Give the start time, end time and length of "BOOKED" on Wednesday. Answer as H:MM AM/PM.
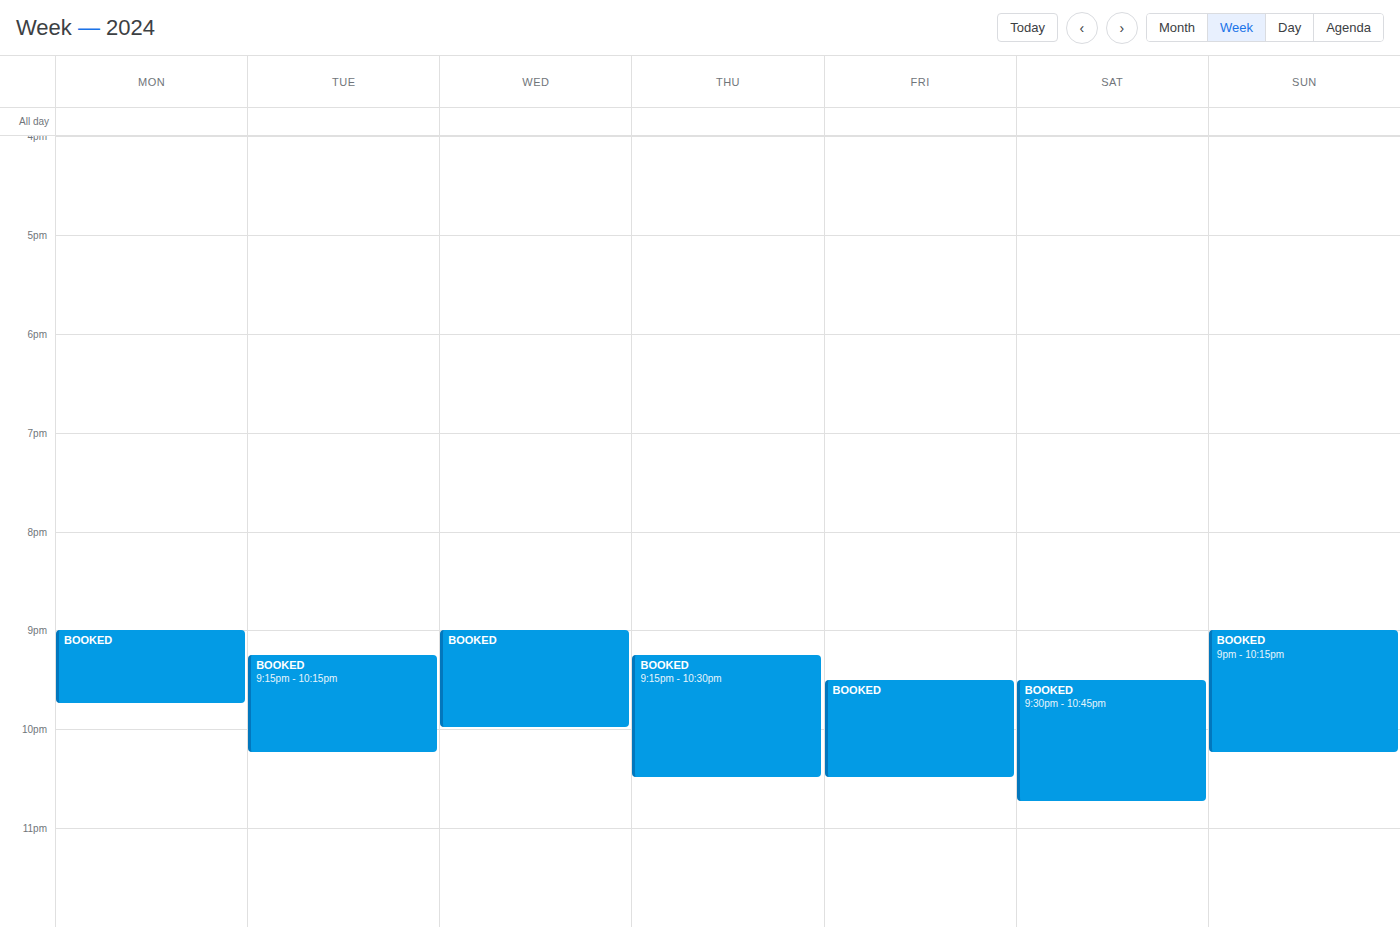
9:00 PM to 10:00 PM, 1 hour